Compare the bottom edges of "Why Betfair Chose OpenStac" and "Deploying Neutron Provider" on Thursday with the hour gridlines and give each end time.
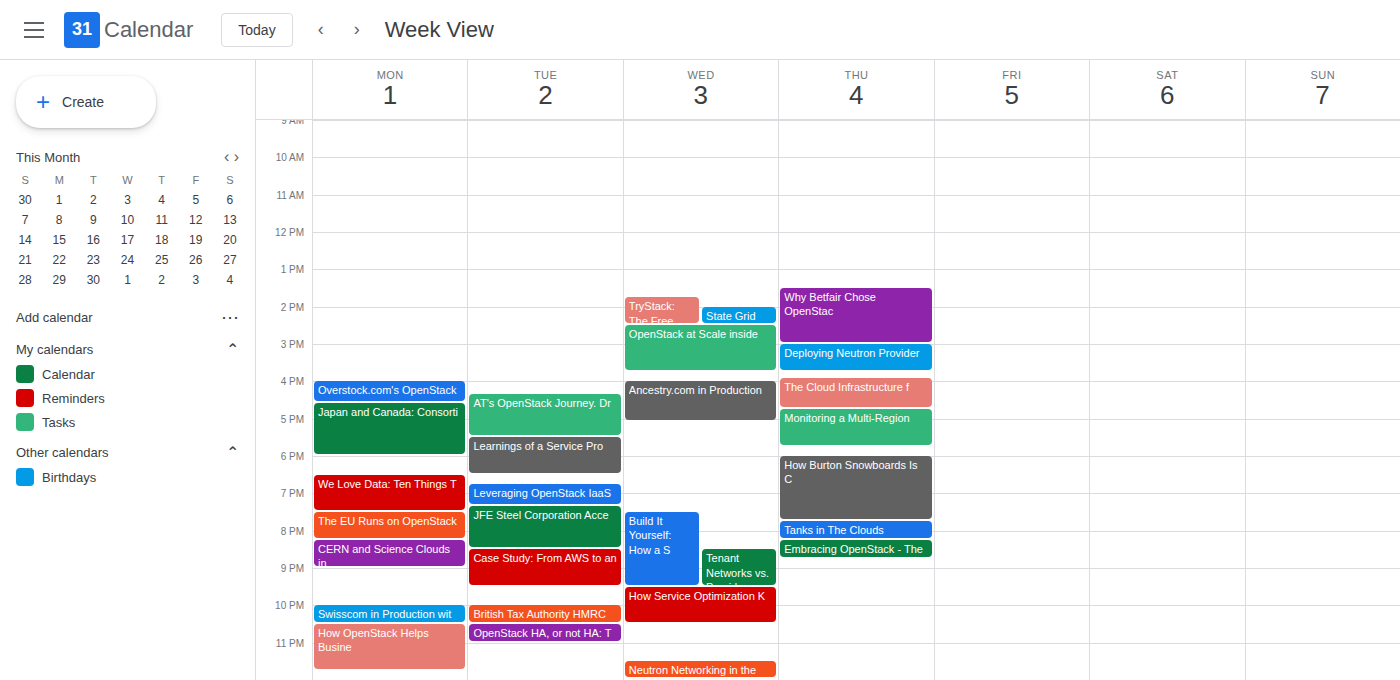
"Why Betfair Chose OpenStac": 3:00 PM, exactly on the 3 PM line. "Deploying Neutron Provider": 3:45 PM, neither: three quarters of the way from the 3 PM line to the 4 PM line.